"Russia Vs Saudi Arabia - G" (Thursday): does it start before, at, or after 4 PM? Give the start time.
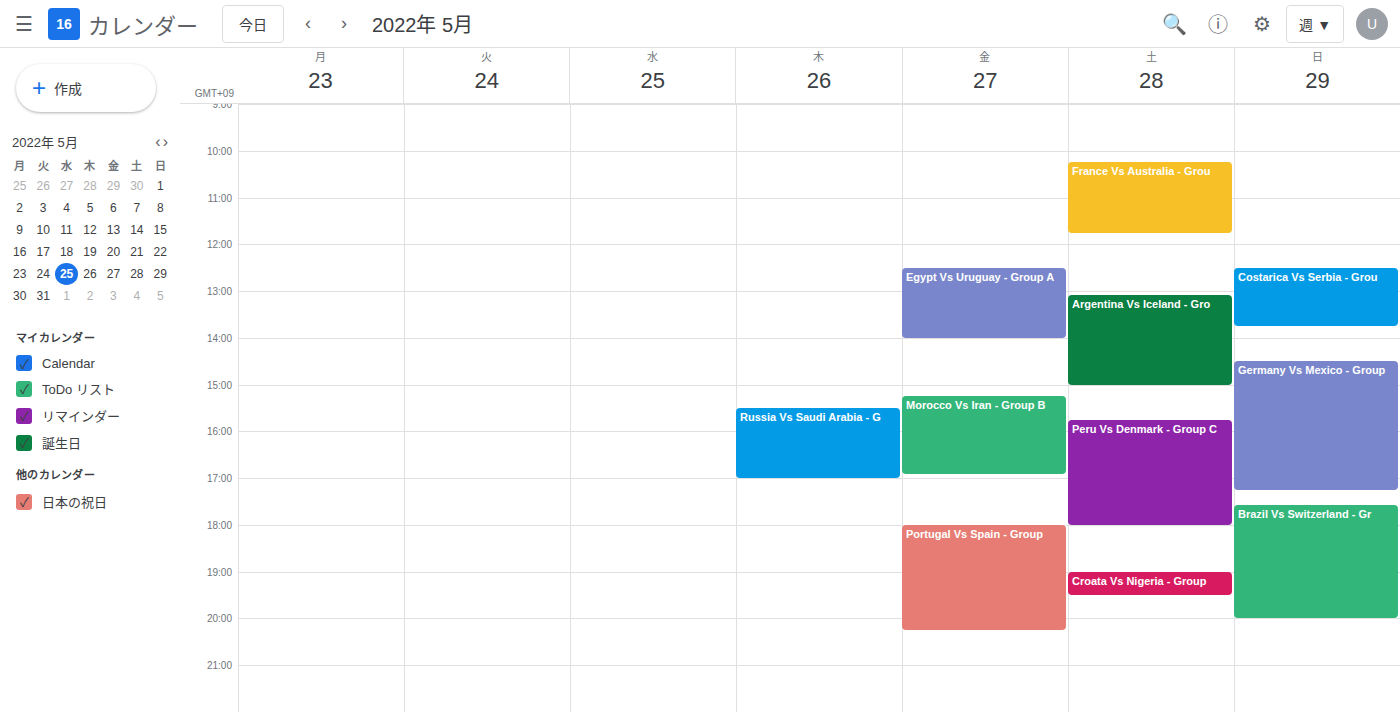
3:30 PM -- before 4 PM, 30 minutes above the 4 PM line.